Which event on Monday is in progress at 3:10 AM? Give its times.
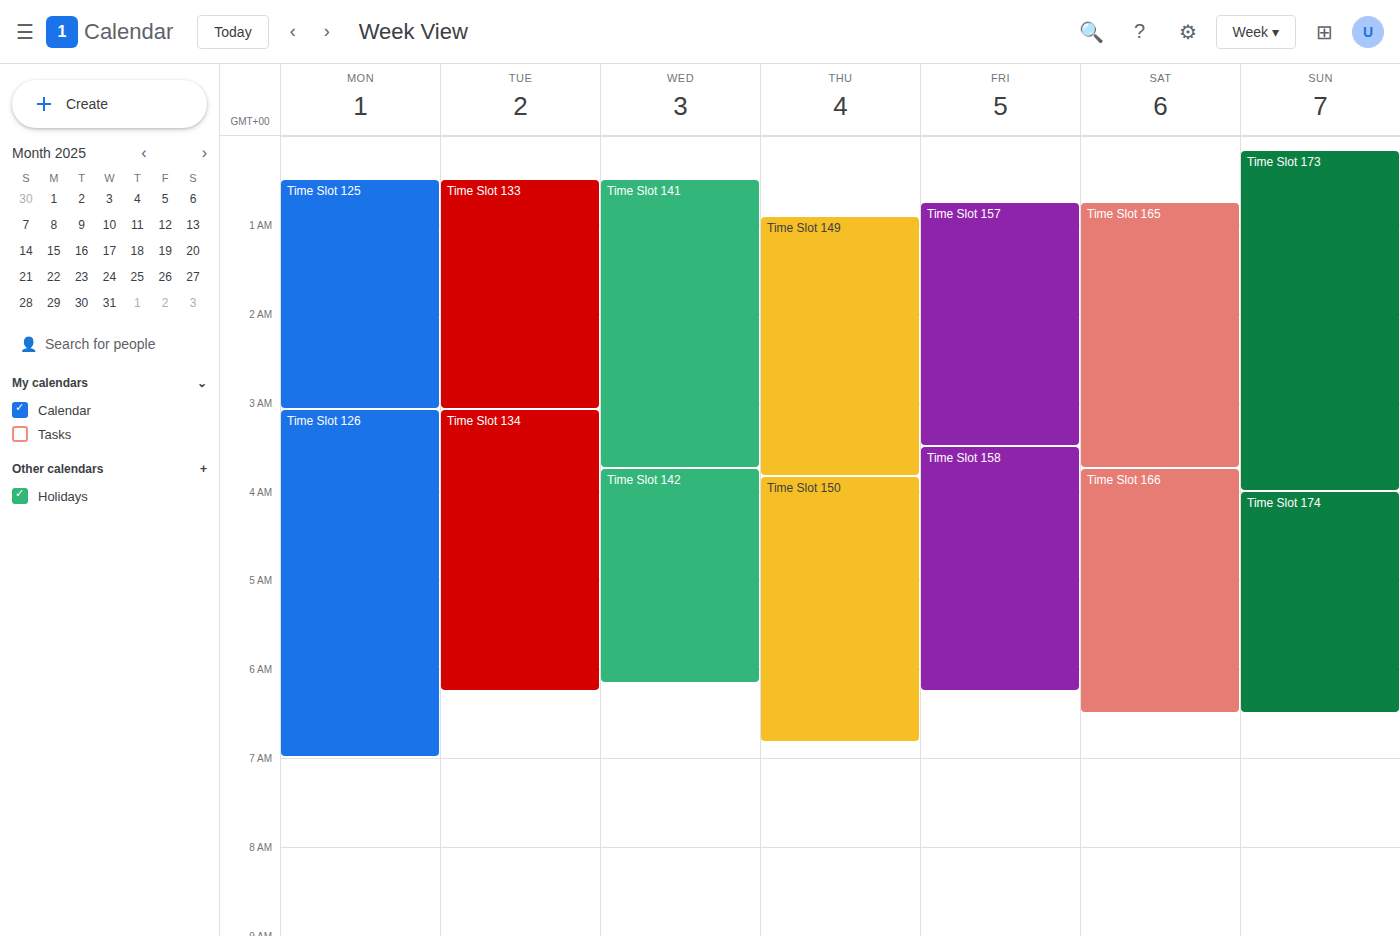
"Time Slot 126", 3:05 AM to 7:00 AM